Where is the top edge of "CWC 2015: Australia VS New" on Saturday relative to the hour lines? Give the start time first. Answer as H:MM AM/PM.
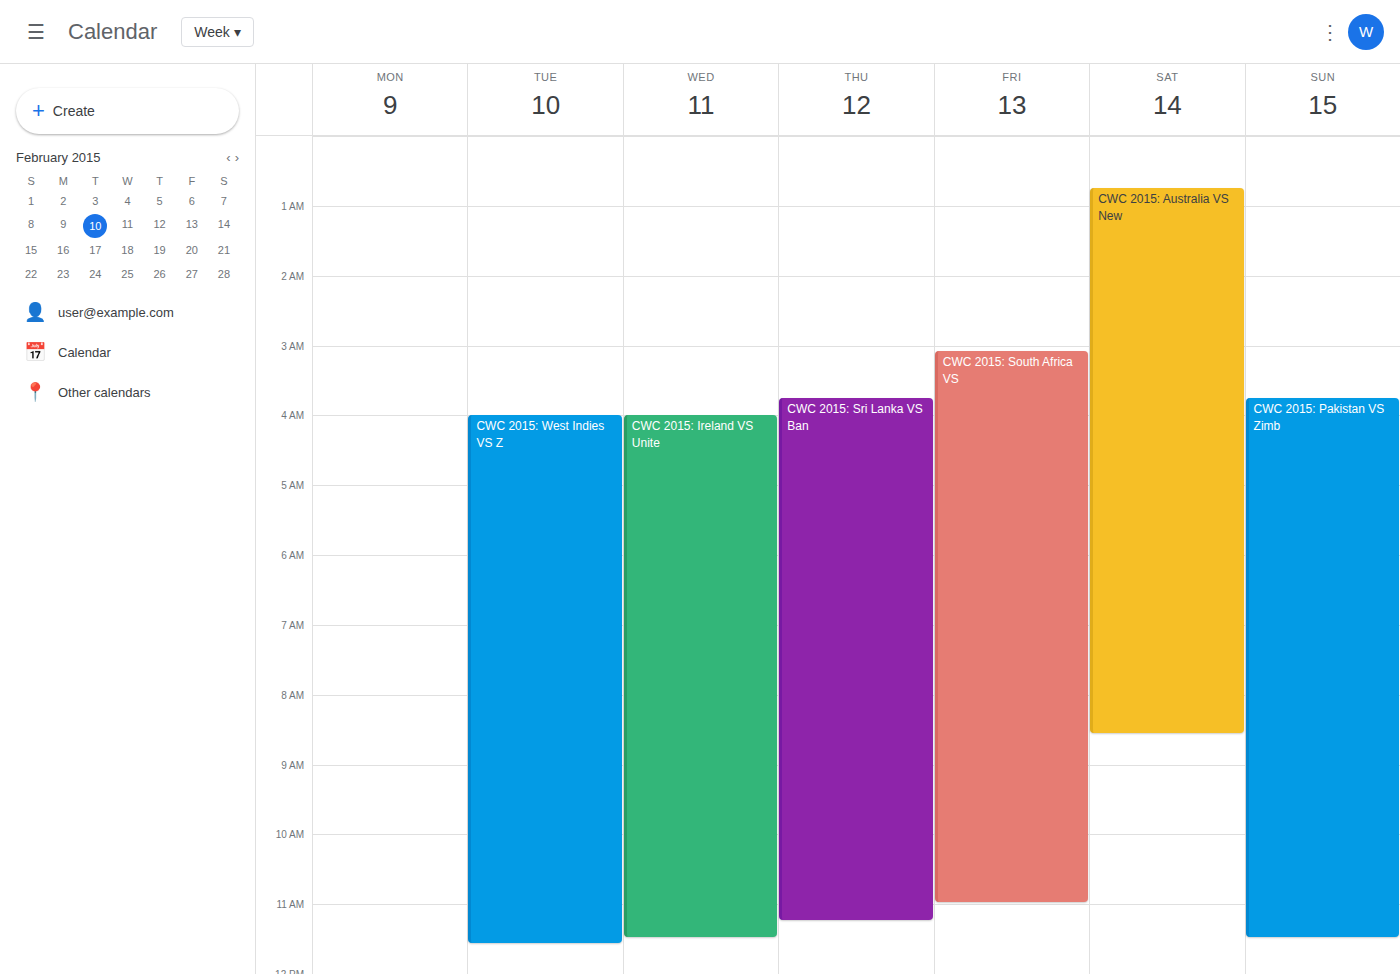
12:45 AM -- neither: three quarters of the way from the 12 AM line to the 1 AM line.